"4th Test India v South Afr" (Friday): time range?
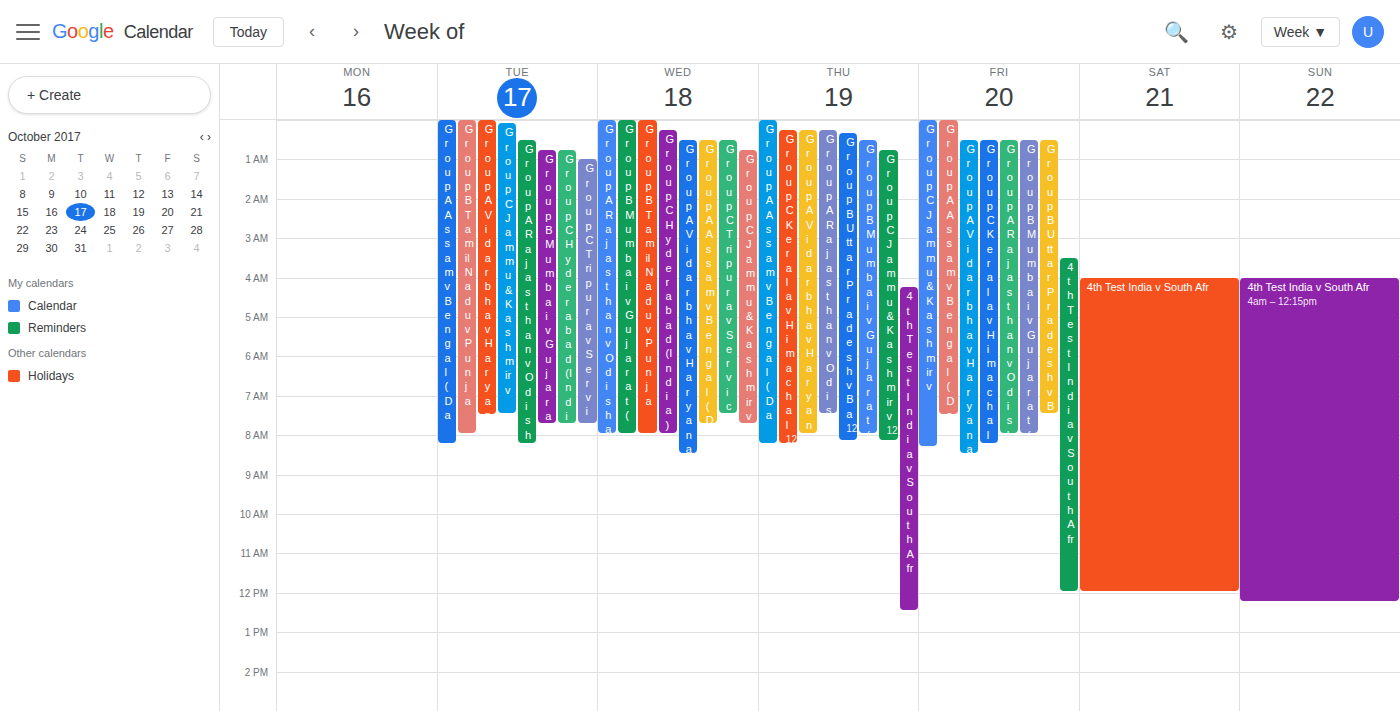
3:30 AM to 12:00 PM